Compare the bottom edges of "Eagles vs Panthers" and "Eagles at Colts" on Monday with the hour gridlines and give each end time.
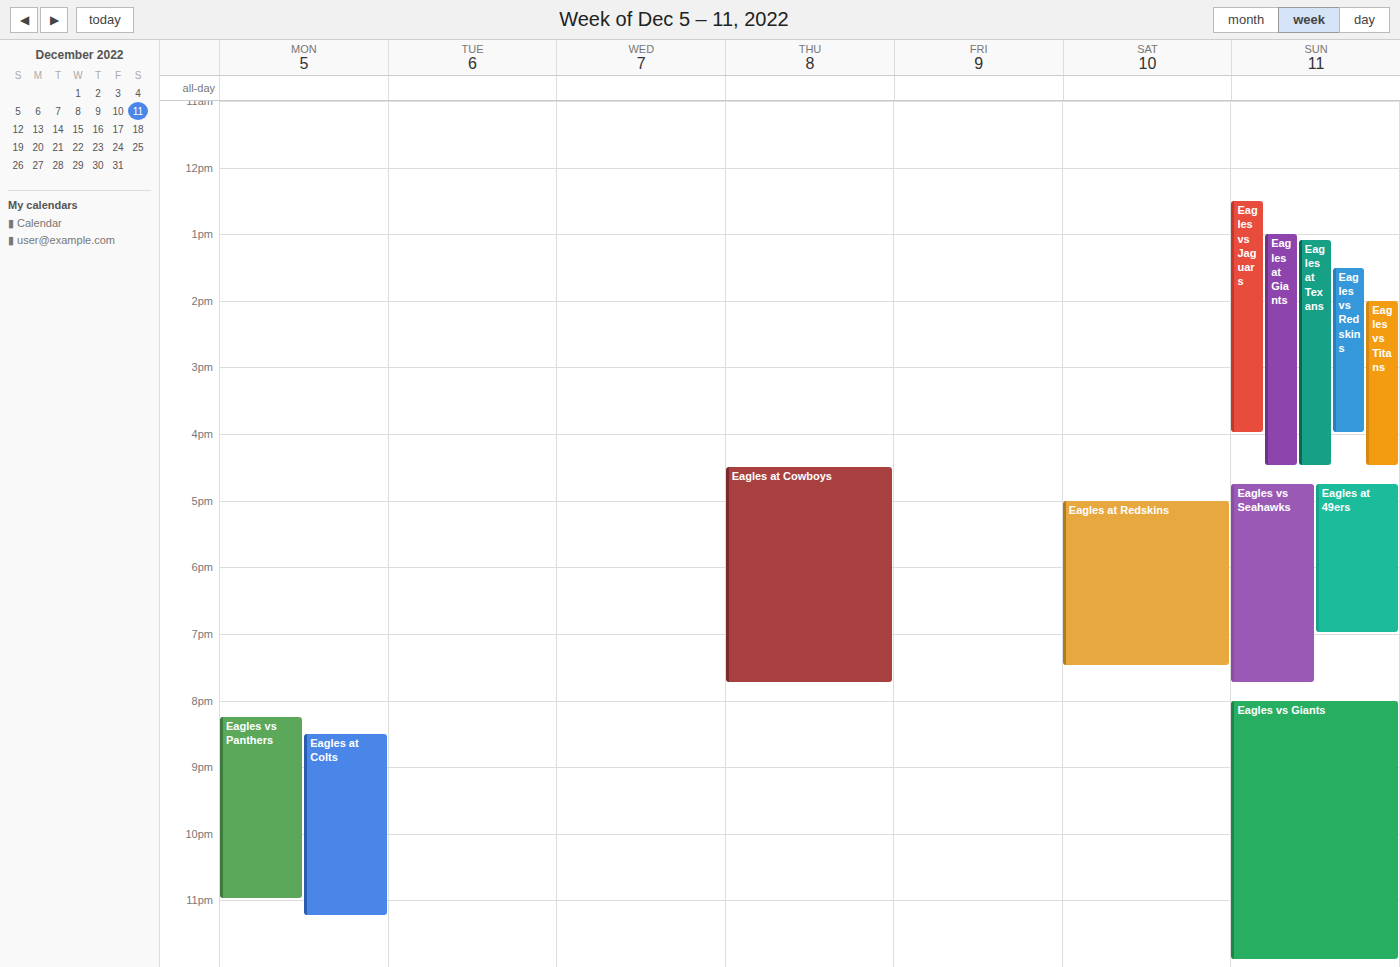
"Eagles vs Panthers": 11:00 PM, exactly on the 11 PM line. "Eagles at Colts": 11:15 PM, neither: a quarter of the way from the 11 PM line to the 12 AM line.